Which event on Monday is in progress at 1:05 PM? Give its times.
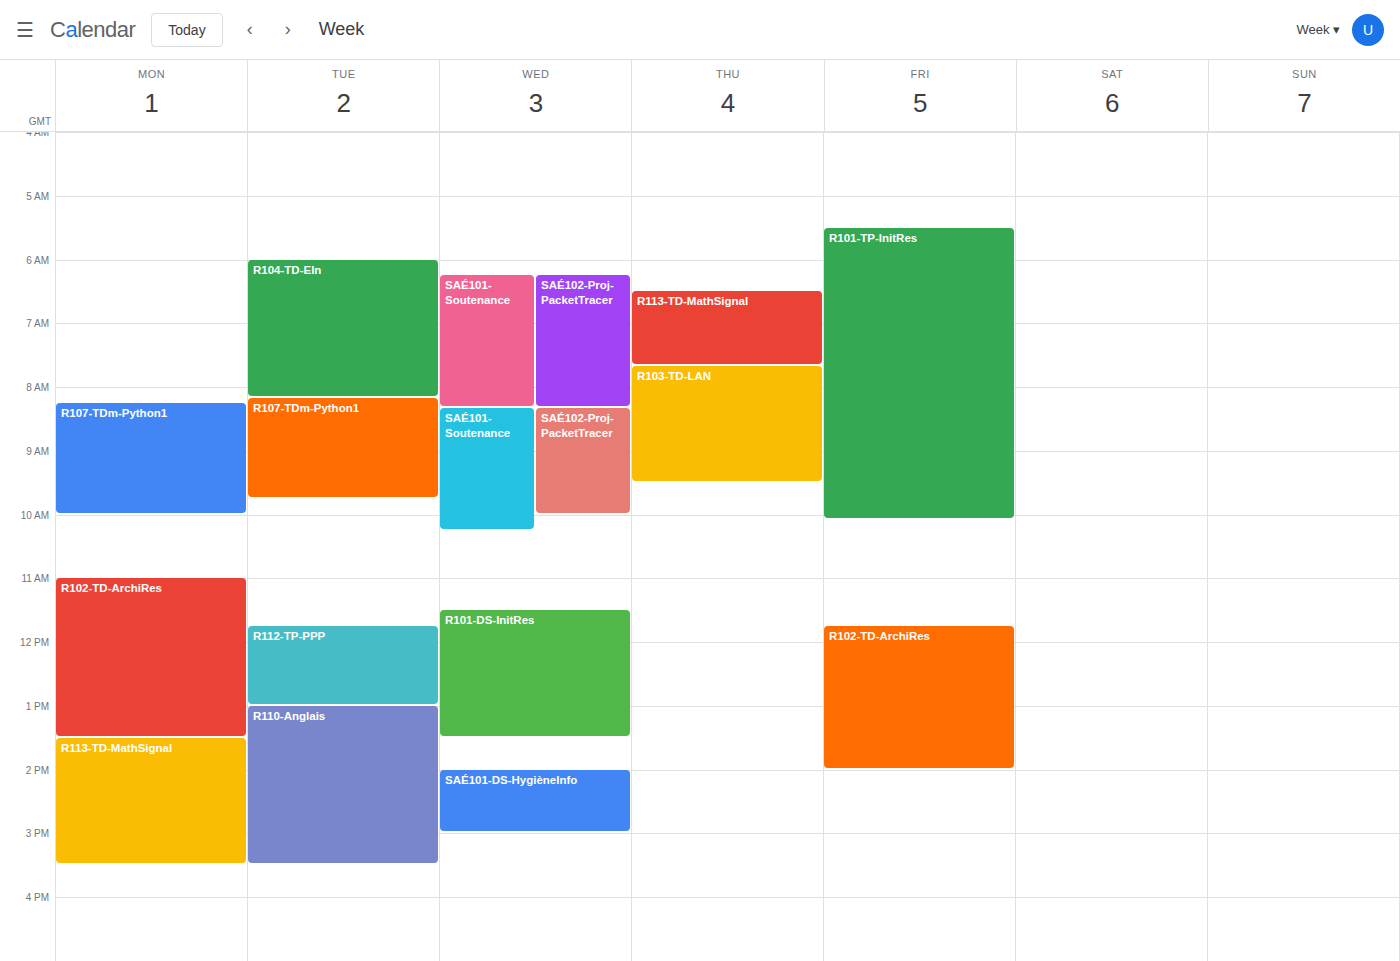
"R102-TD-ArchiRes", 11:00 AM to 1:30 PM